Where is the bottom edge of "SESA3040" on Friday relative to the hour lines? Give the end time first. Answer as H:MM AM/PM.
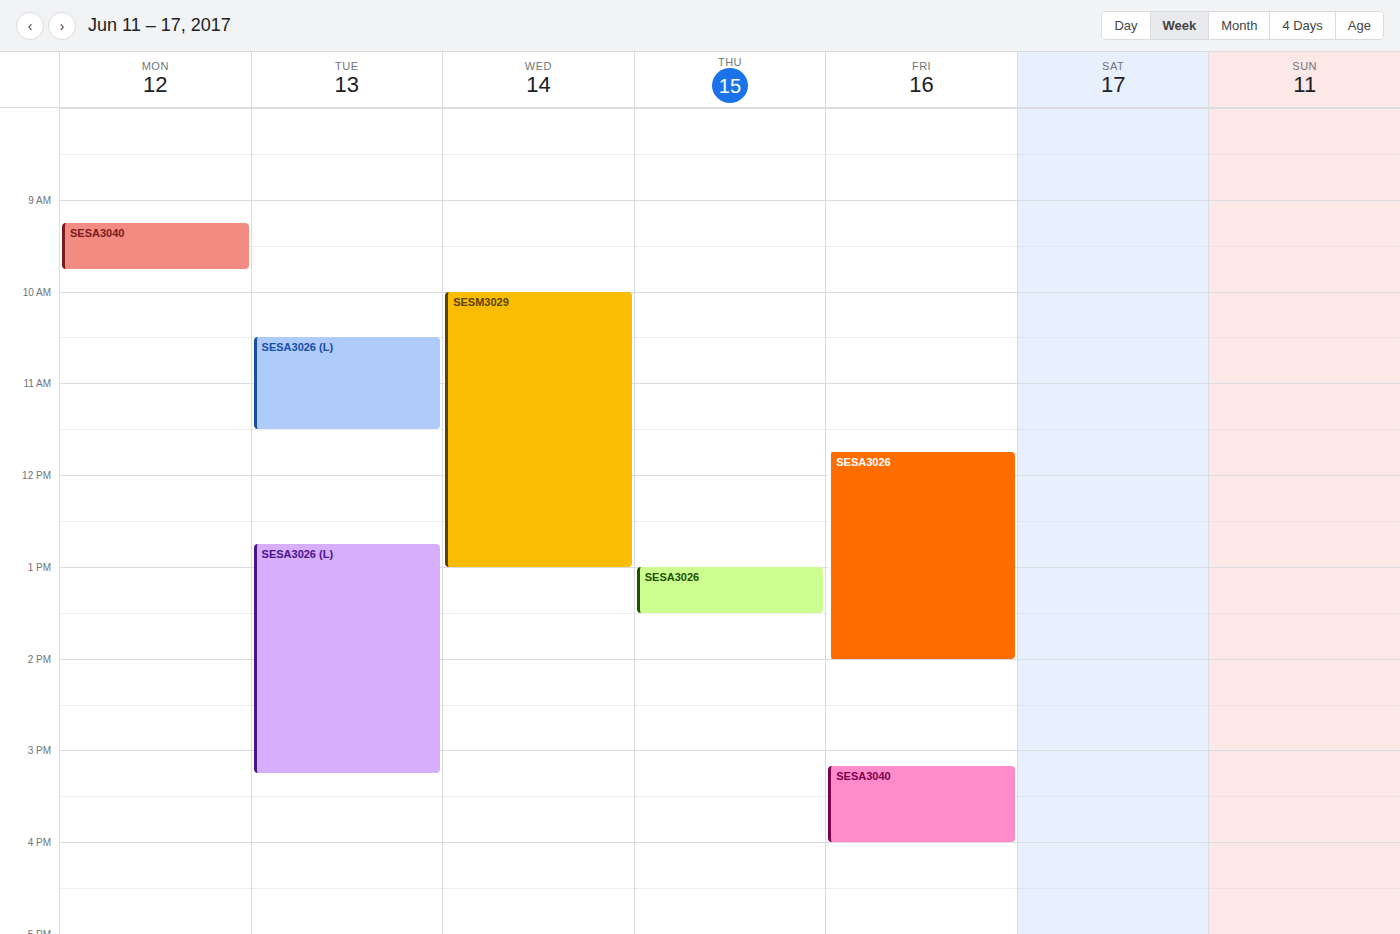
4:00 PM -- exactly on the 4 PM line.